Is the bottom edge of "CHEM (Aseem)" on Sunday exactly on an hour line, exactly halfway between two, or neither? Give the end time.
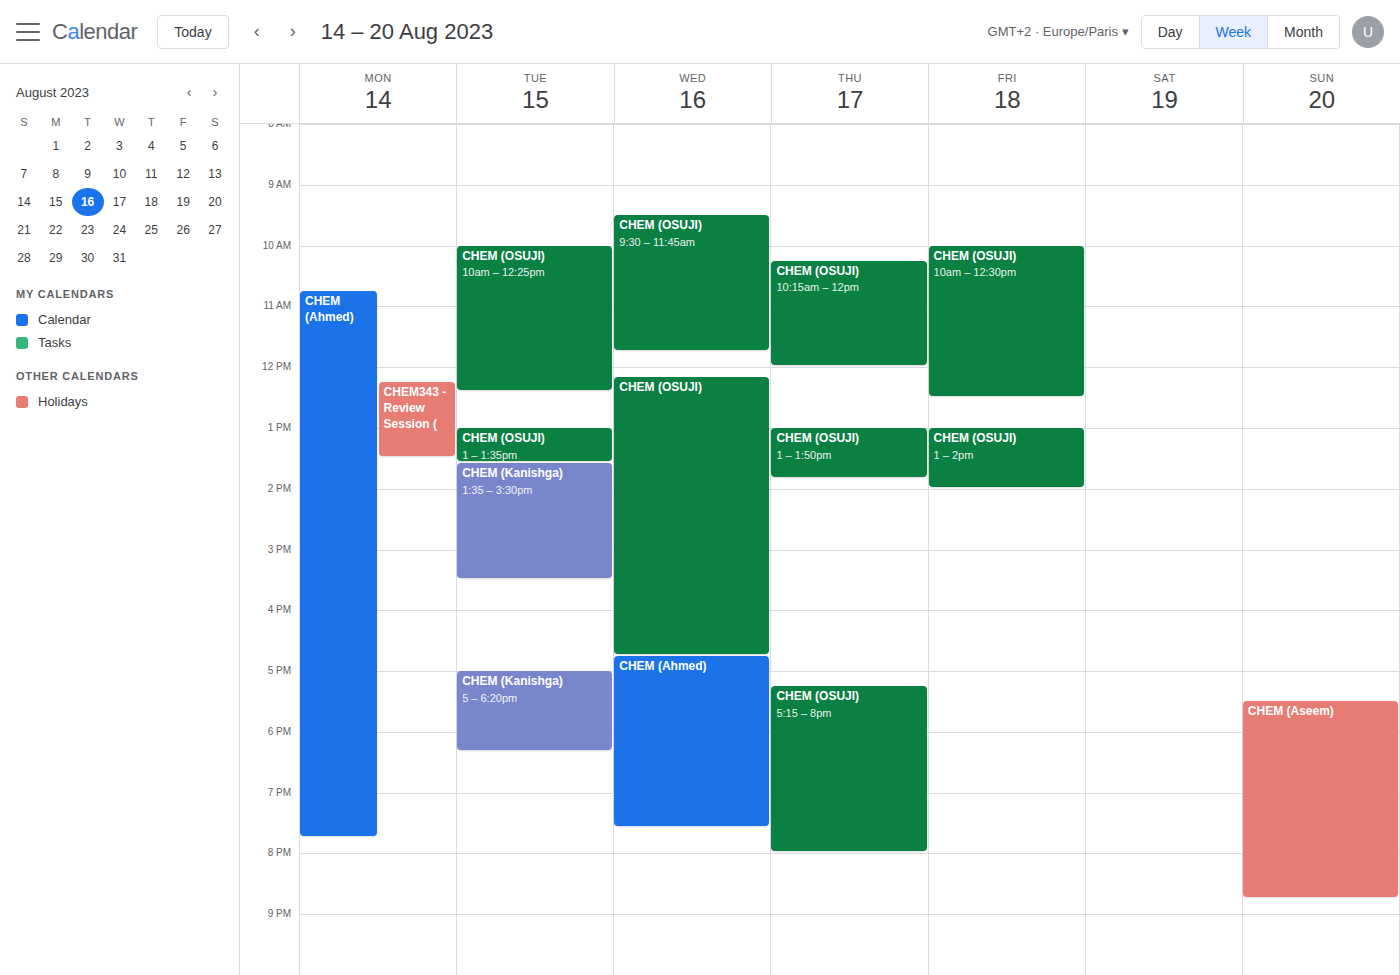
8:45 PM -- neither: three quarters of the way from the 8 PM line to the 9 PM line.